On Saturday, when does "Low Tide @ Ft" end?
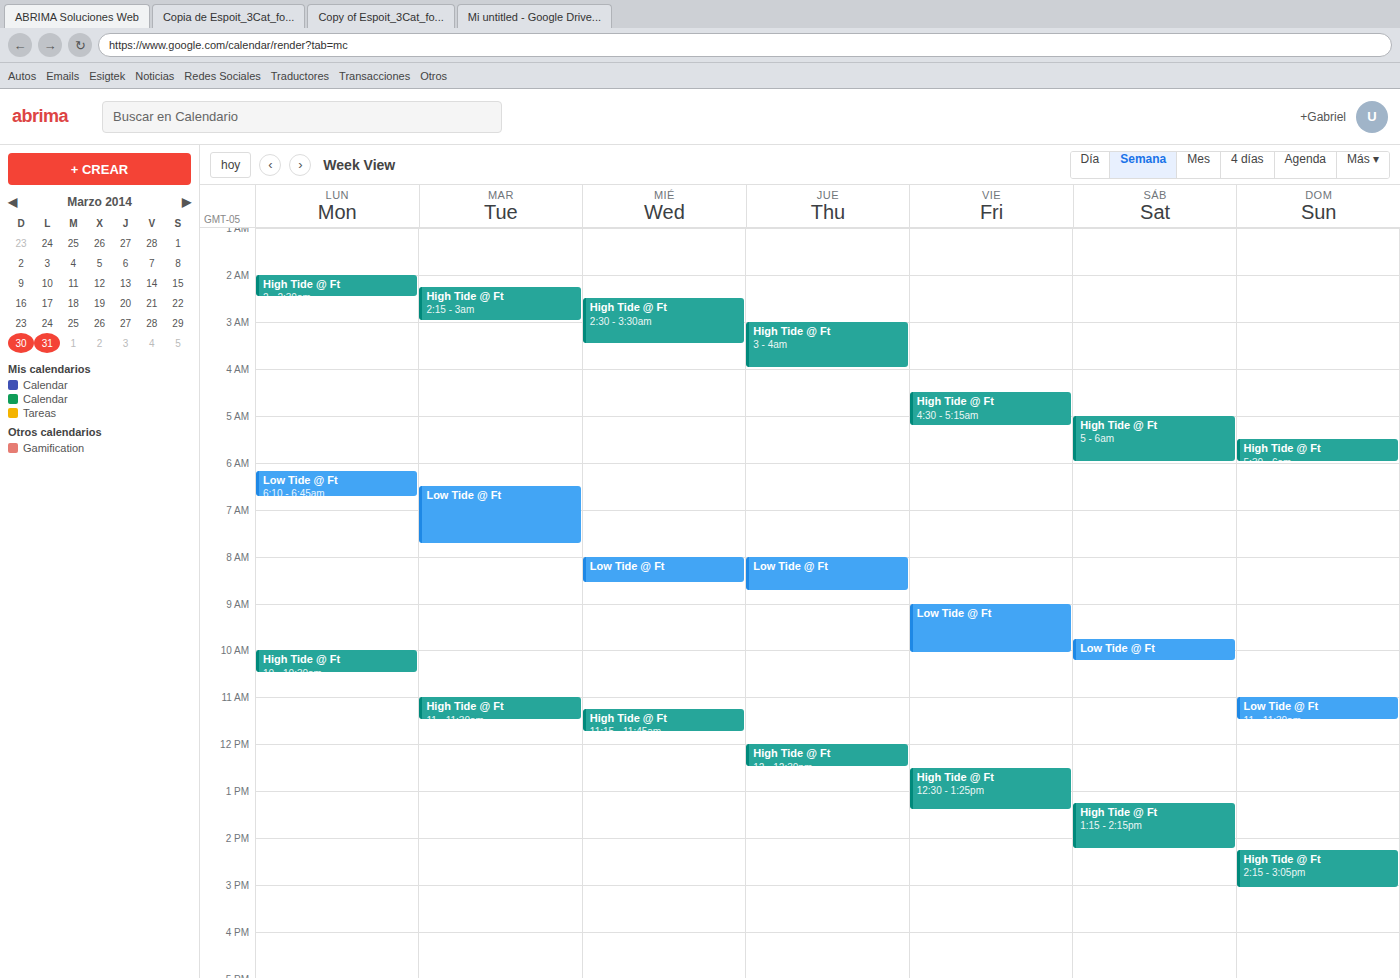
10:15 AM